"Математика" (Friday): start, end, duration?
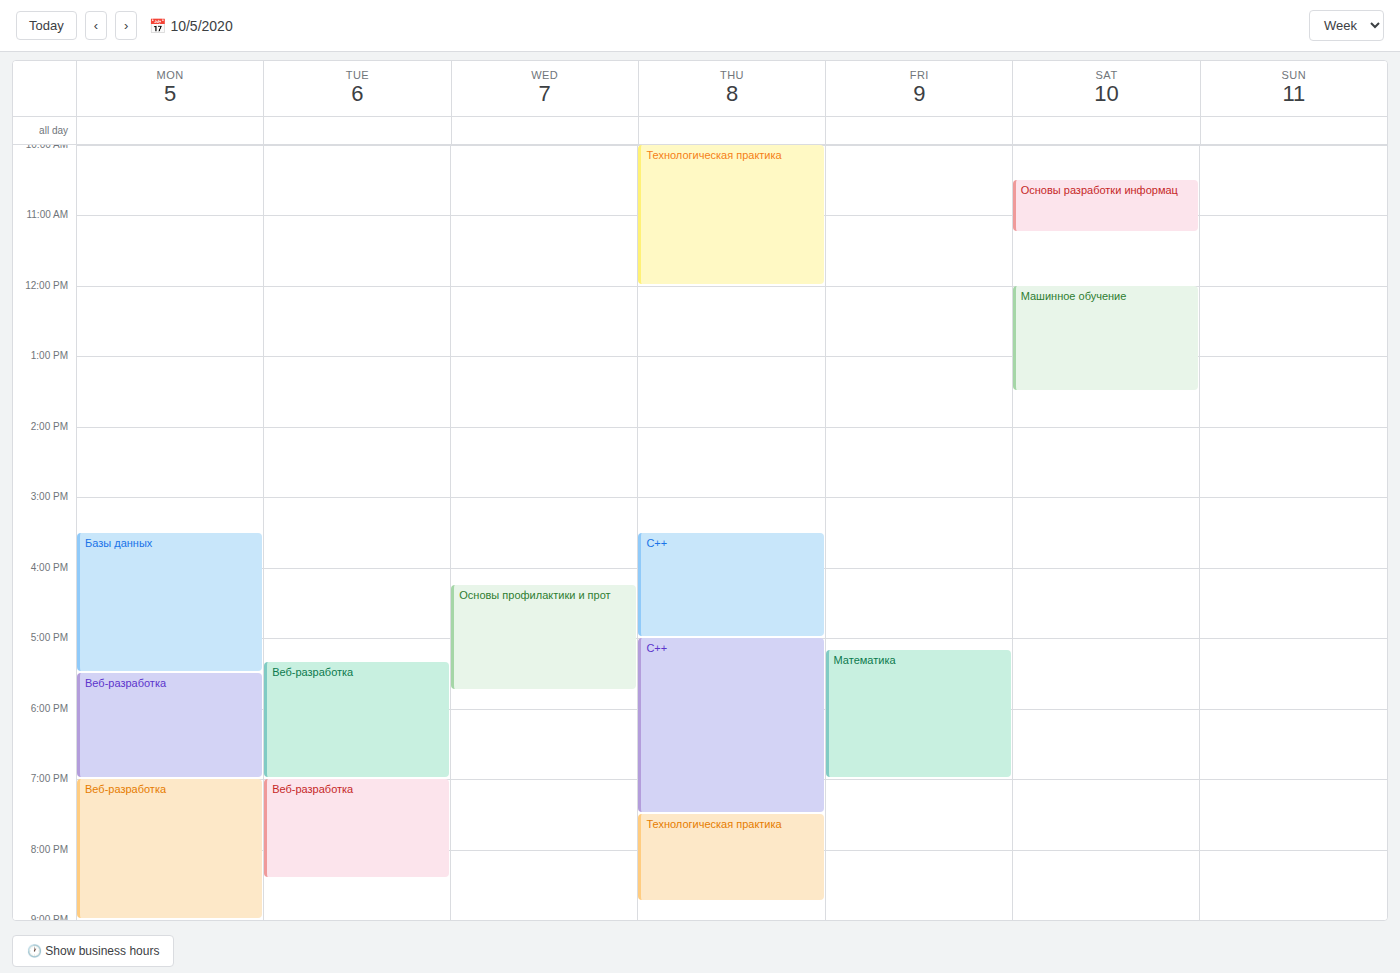
5:10 PM to 7:00 PM, 1 hour 50 minutes